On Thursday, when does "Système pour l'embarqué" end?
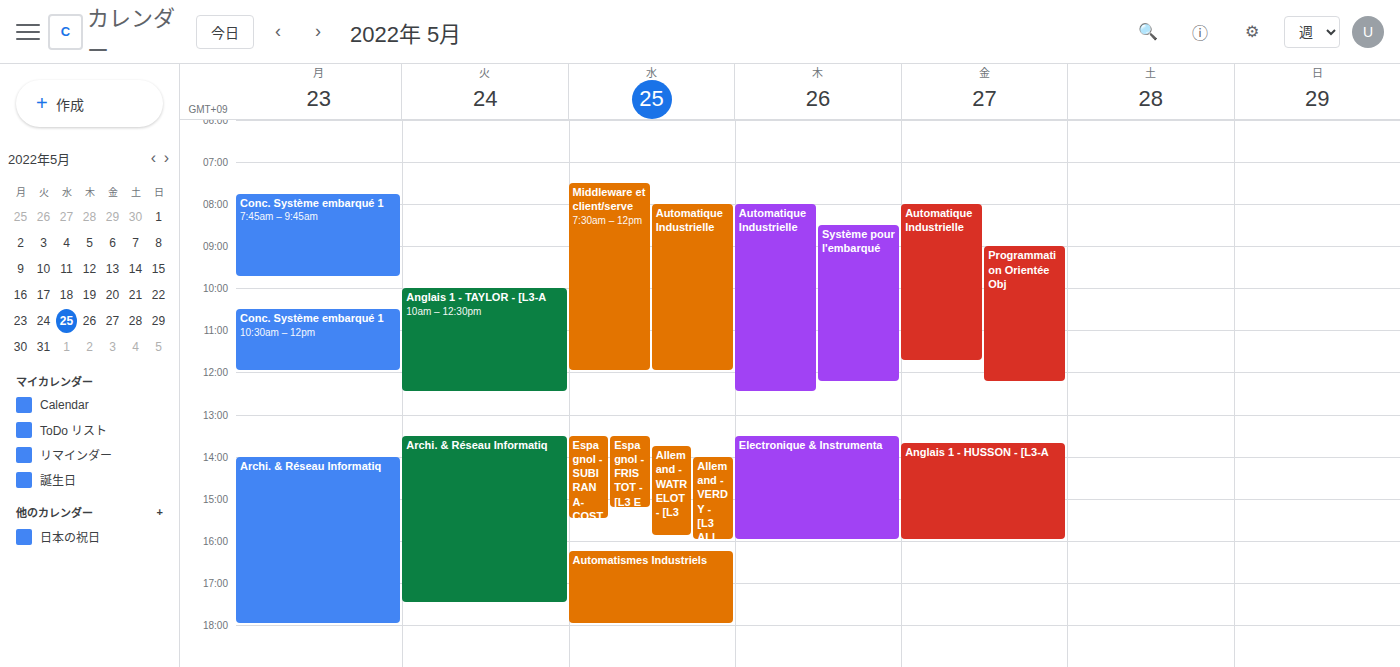
12:15 PM